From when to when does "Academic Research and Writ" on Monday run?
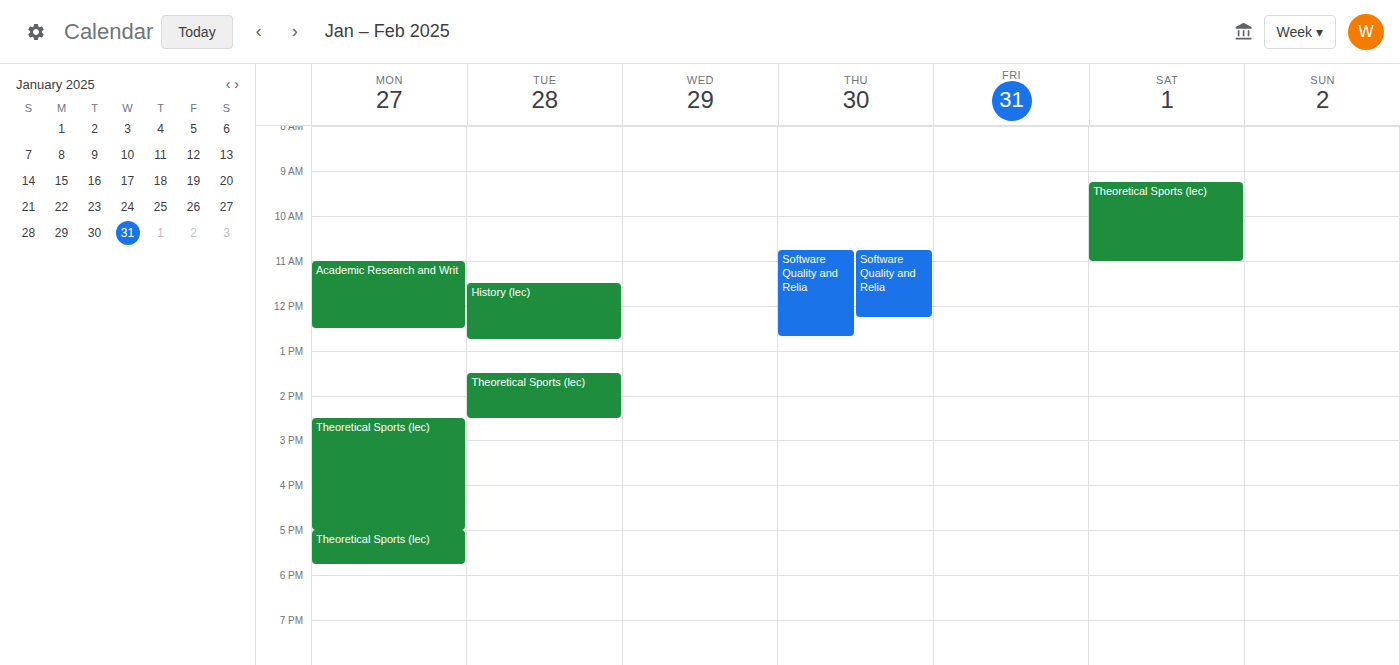
11:00 AM to 12:30 PM